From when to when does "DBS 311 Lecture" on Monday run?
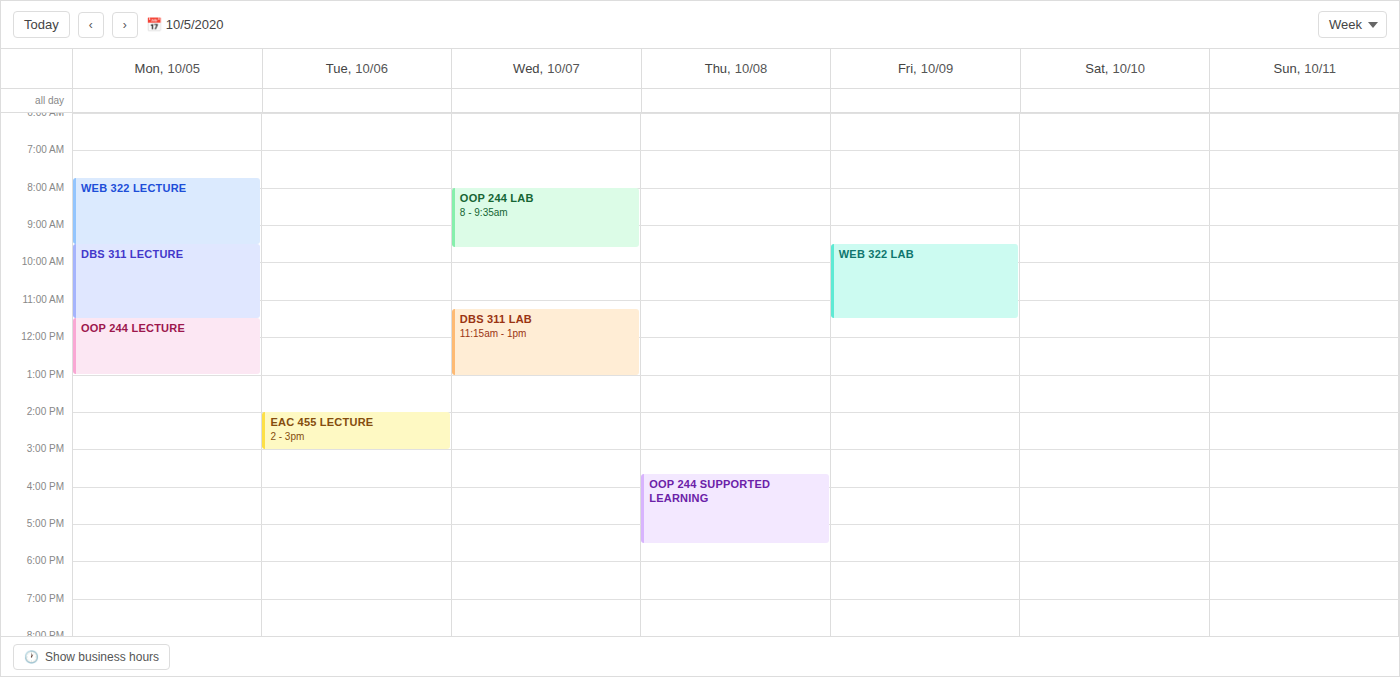
9:30 AM to 11:30 AM